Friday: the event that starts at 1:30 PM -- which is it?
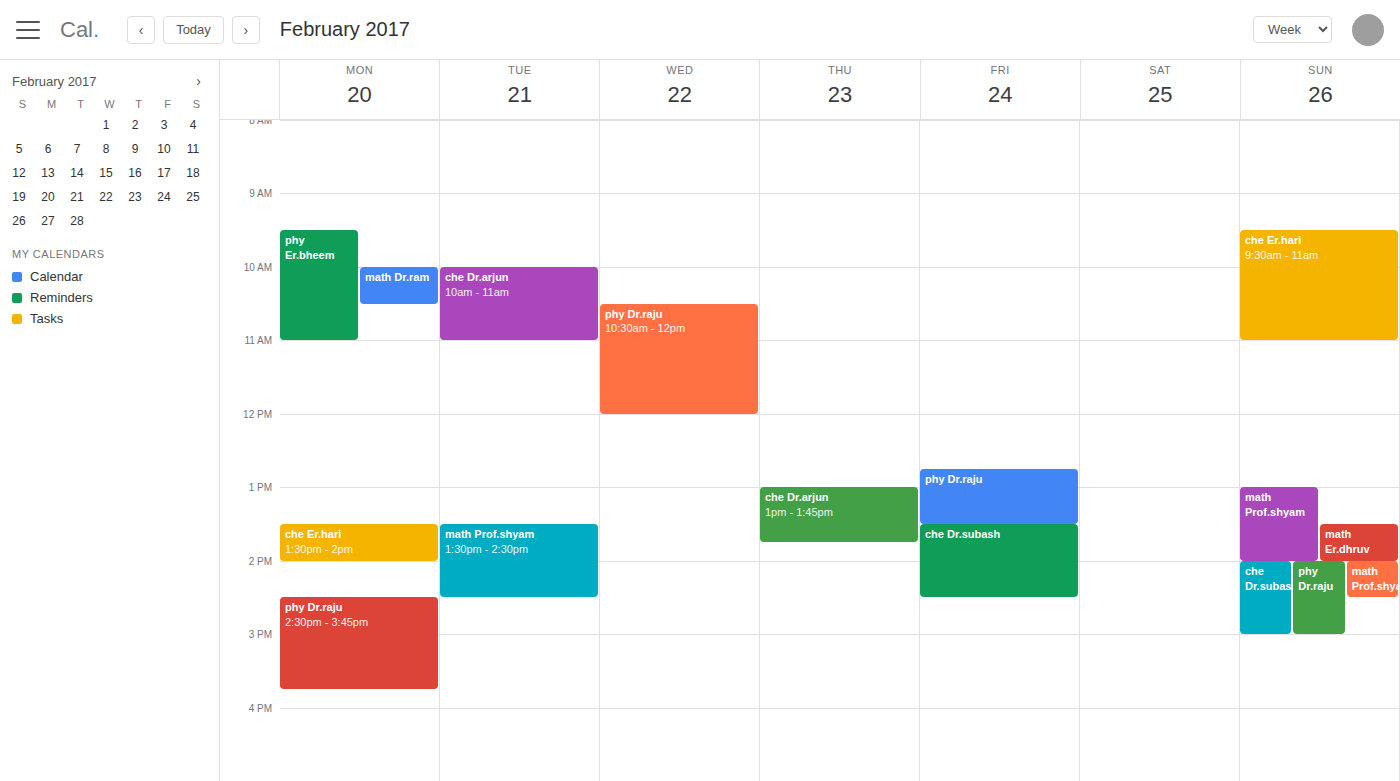
"che Dr.subash"